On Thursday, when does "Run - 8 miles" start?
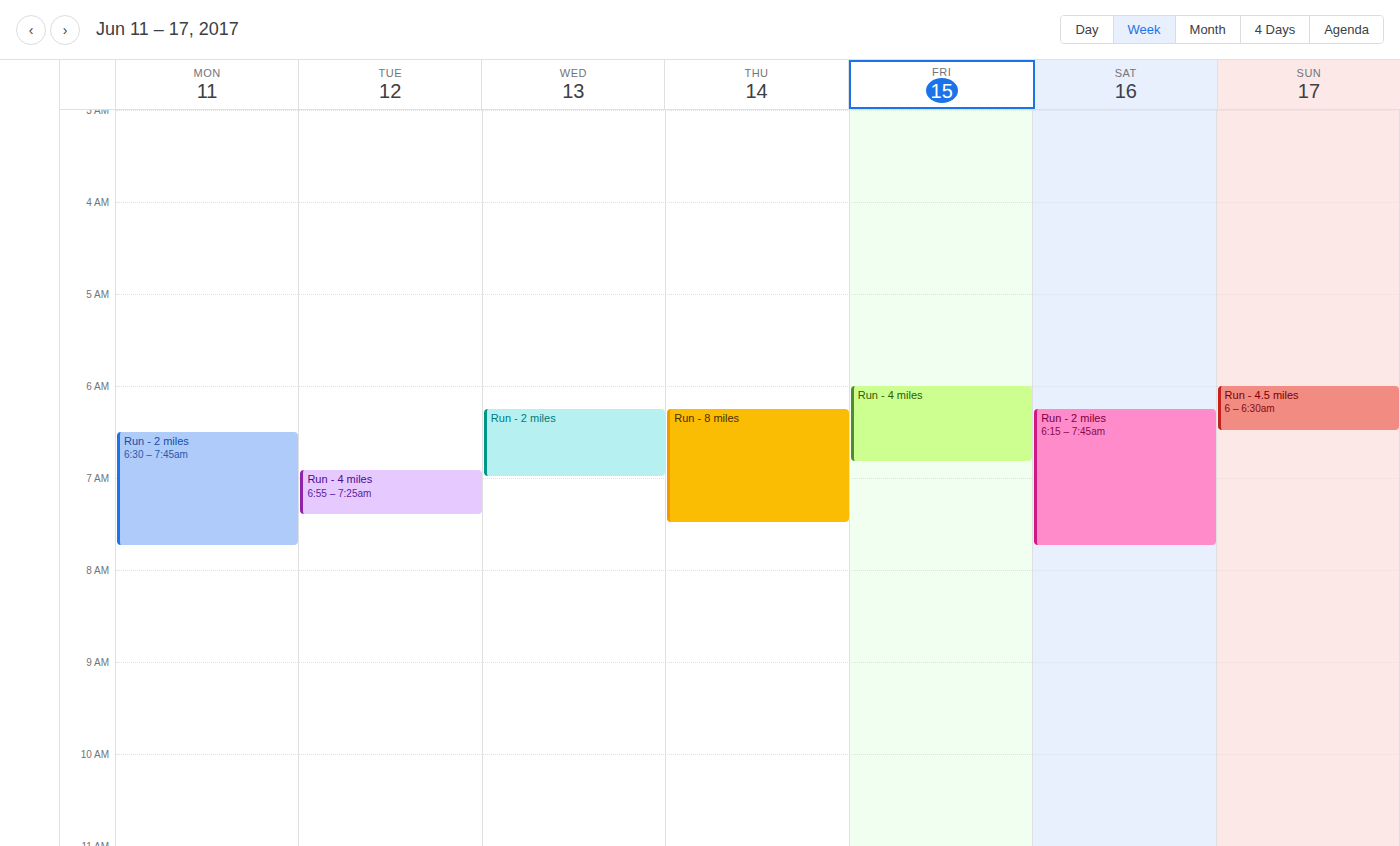
6:15 AM